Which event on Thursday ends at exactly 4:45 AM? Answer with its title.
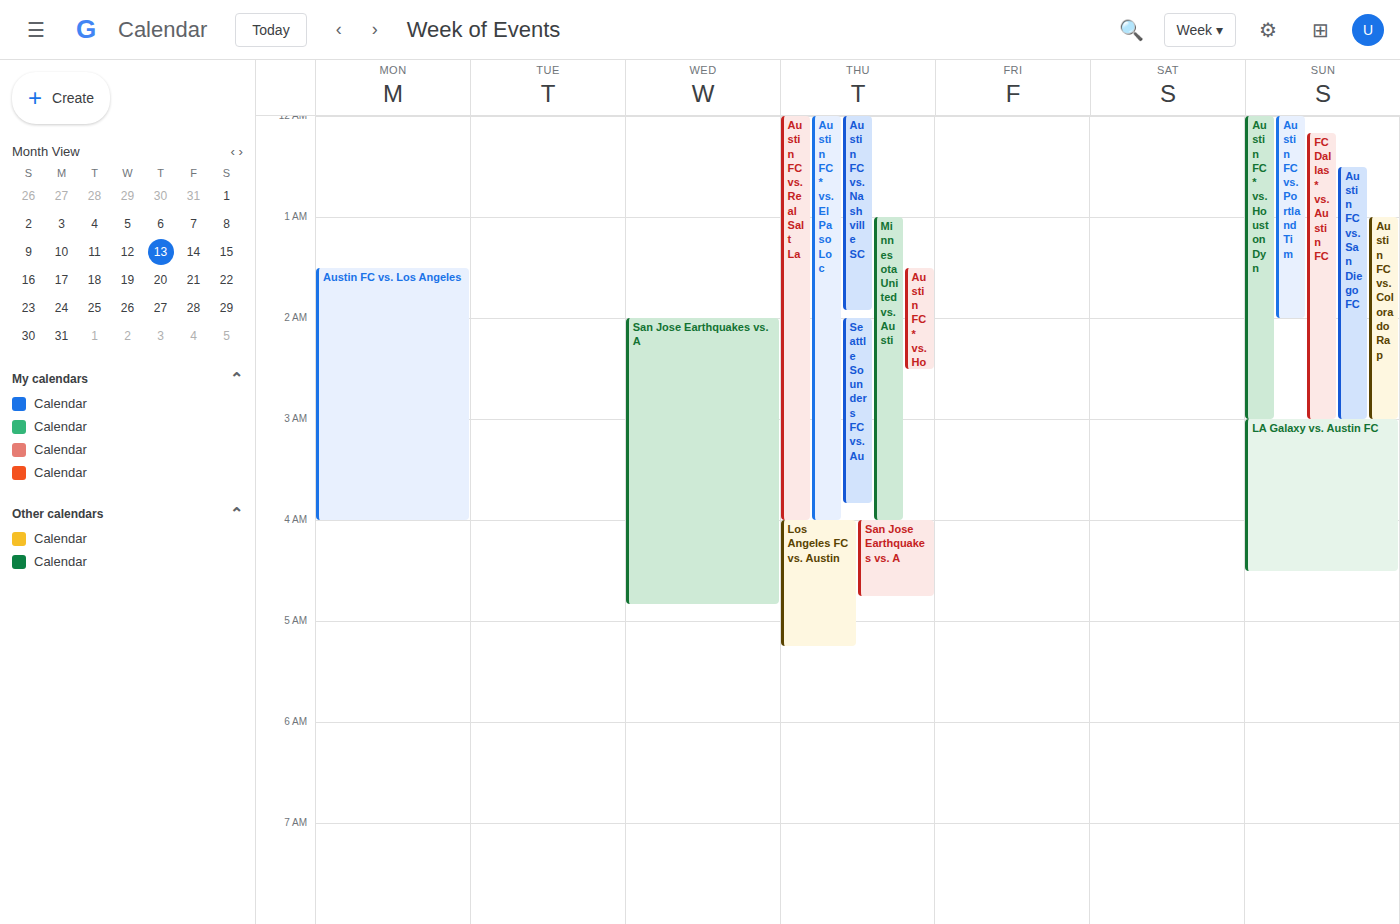
"San Jose Earthquakes vs. A"